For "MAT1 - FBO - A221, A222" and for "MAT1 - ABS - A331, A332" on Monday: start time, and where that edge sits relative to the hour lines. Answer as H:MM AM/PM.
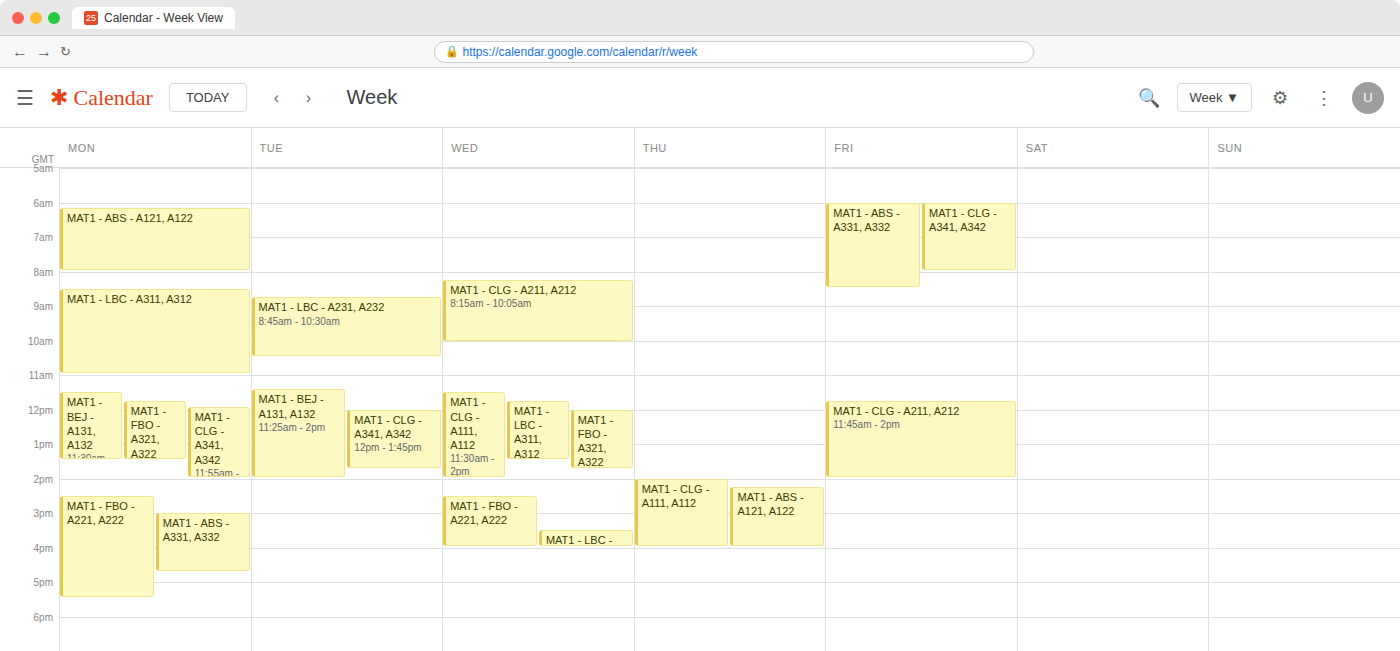
"MAT1 - FBO - A221, A222": 2:30 PM, halfway between the 2 PM and 3 PM lines. "MAT1 - ABS - A331, A332": 3:00 PM, exactly on the 3 PM line.